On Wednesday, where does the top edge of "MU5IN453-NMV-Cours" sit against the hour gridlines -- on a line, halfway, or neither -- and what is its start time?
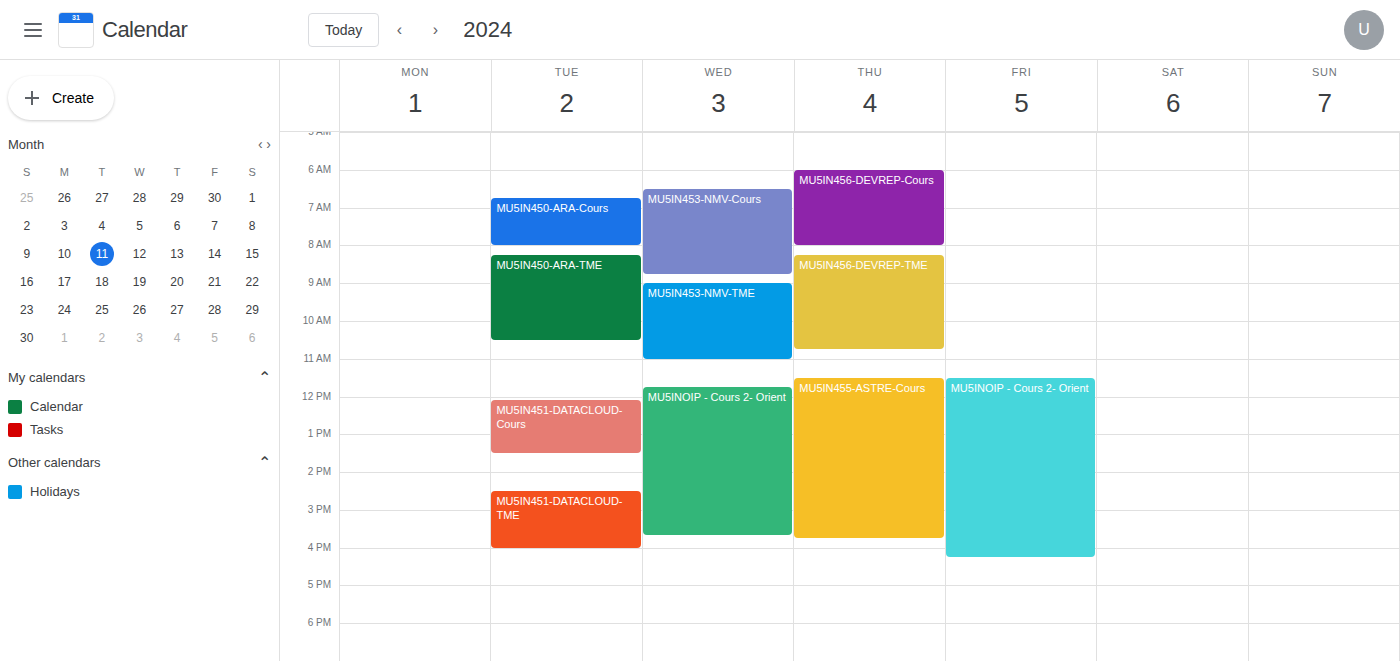
6:30 AM -- halfway between the 6 AM and 7 AM lines.